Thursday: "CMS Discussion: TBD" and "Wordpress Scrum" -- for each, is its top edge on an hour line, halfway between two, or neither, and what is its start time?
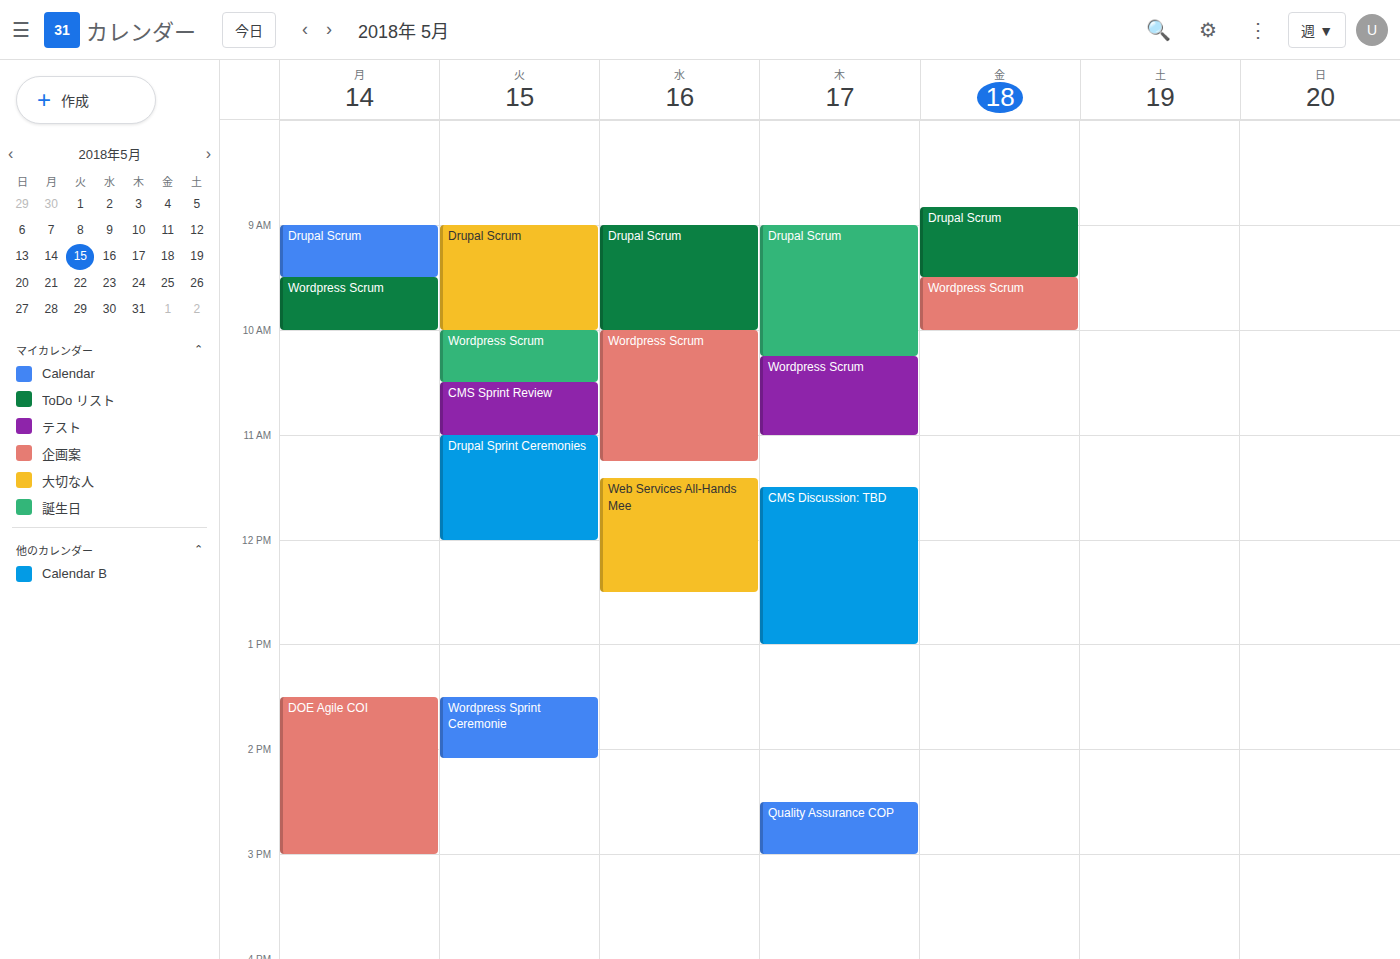
"CMS Discussion: TBD": 11:30 AM, halfway between the 11 AM and 12 PM lines. "Wordpress Scrum": 10:15 AM, neither: a quarter of the way from the 10 AM line to the 11 AM line.